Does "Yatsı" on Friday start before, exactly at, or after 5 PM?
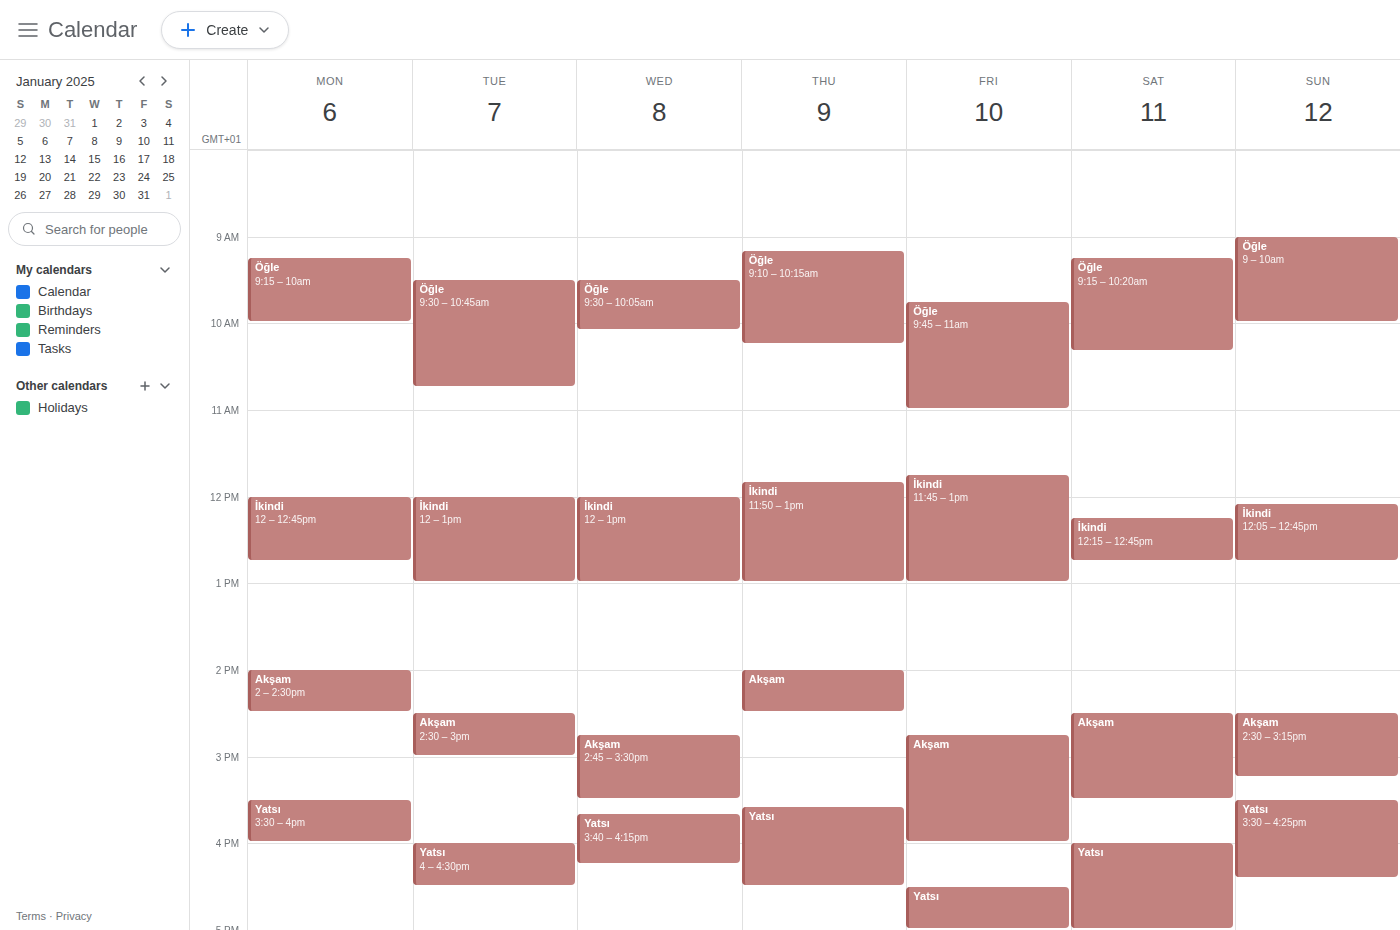
4:30 PM -- before 5 PM, 30 minutes above the 5 PM line.